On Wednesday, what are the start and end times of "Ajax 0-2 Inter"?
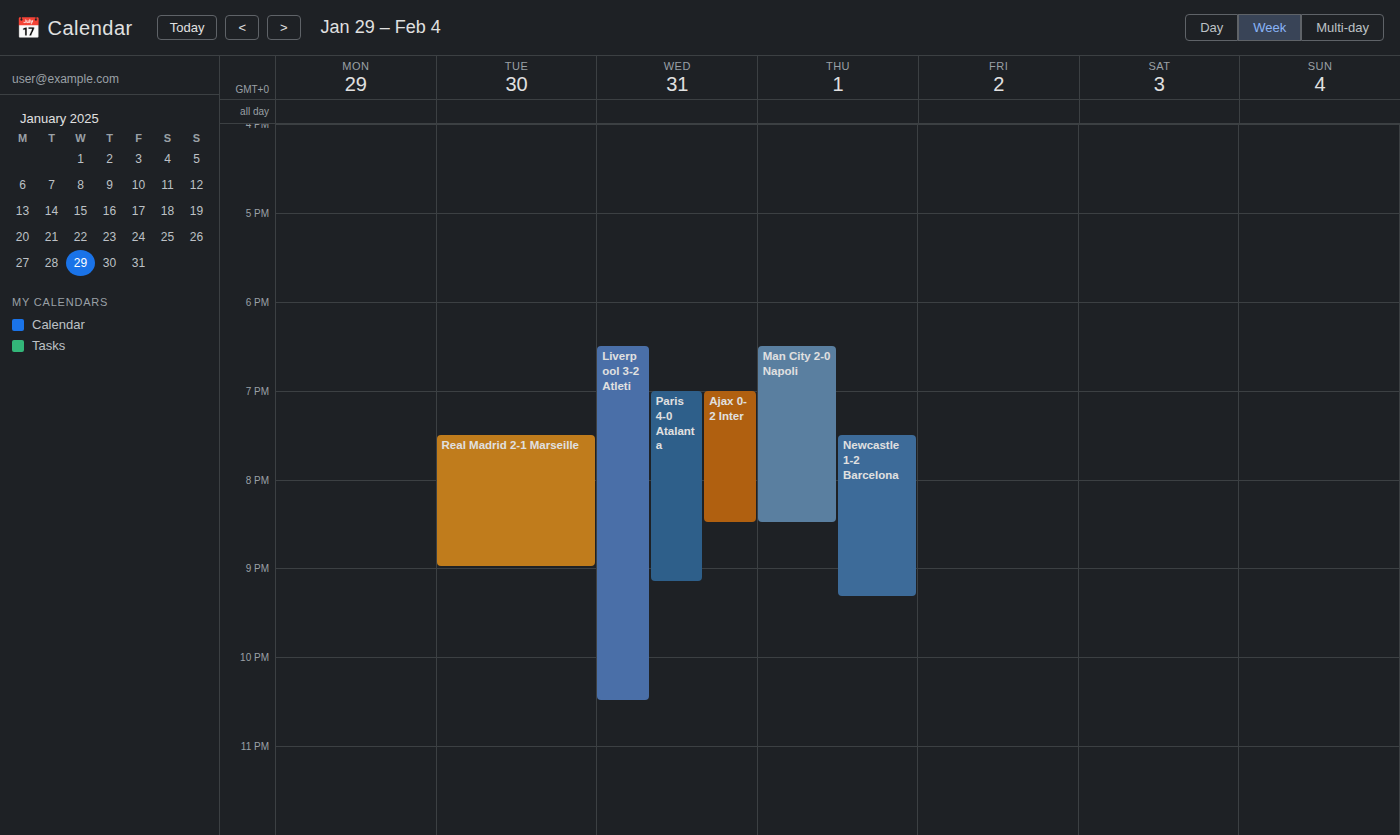
7:00 PM to 8:30 PM